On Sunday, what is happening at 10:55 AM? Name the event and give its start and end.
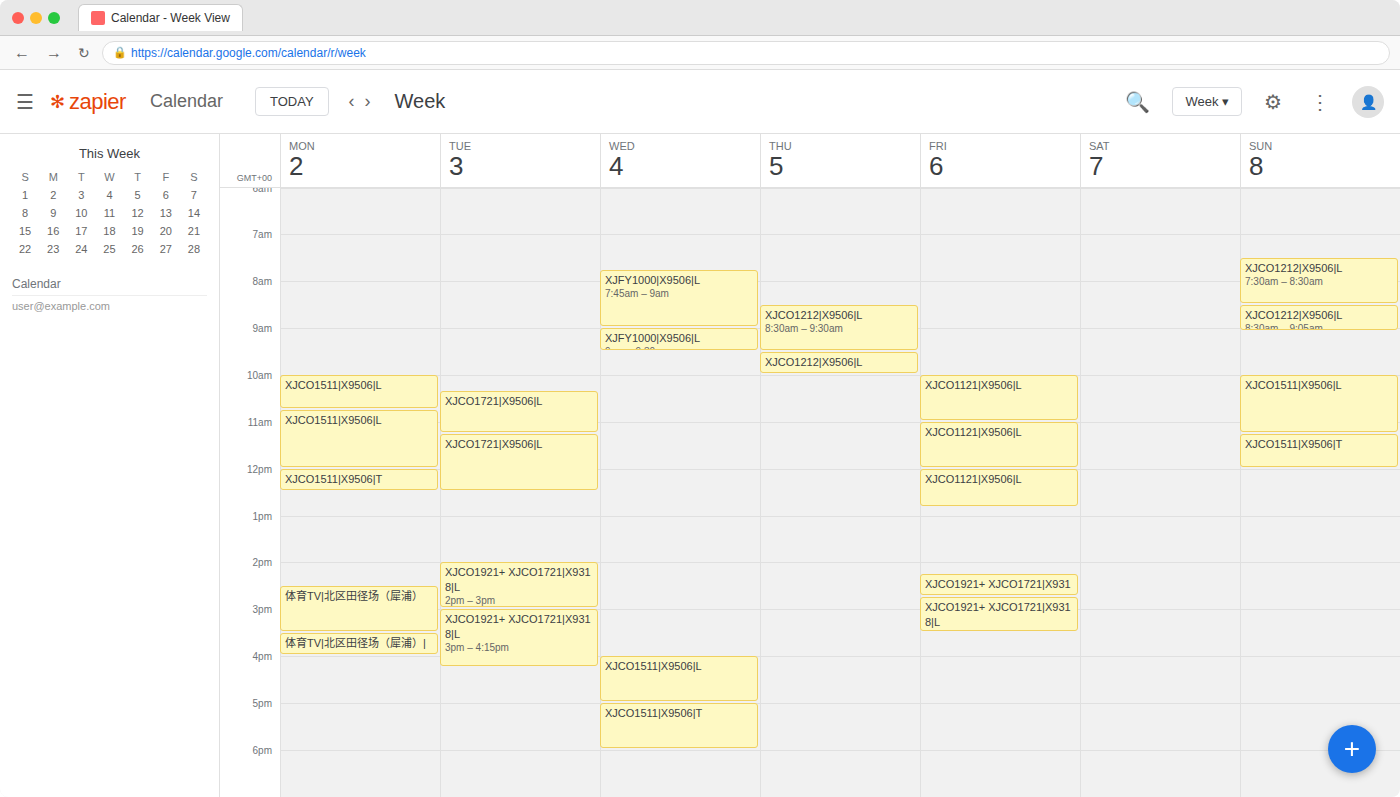
"XJCO1511|X9506|L", 10:00 AM to 11:15 AM